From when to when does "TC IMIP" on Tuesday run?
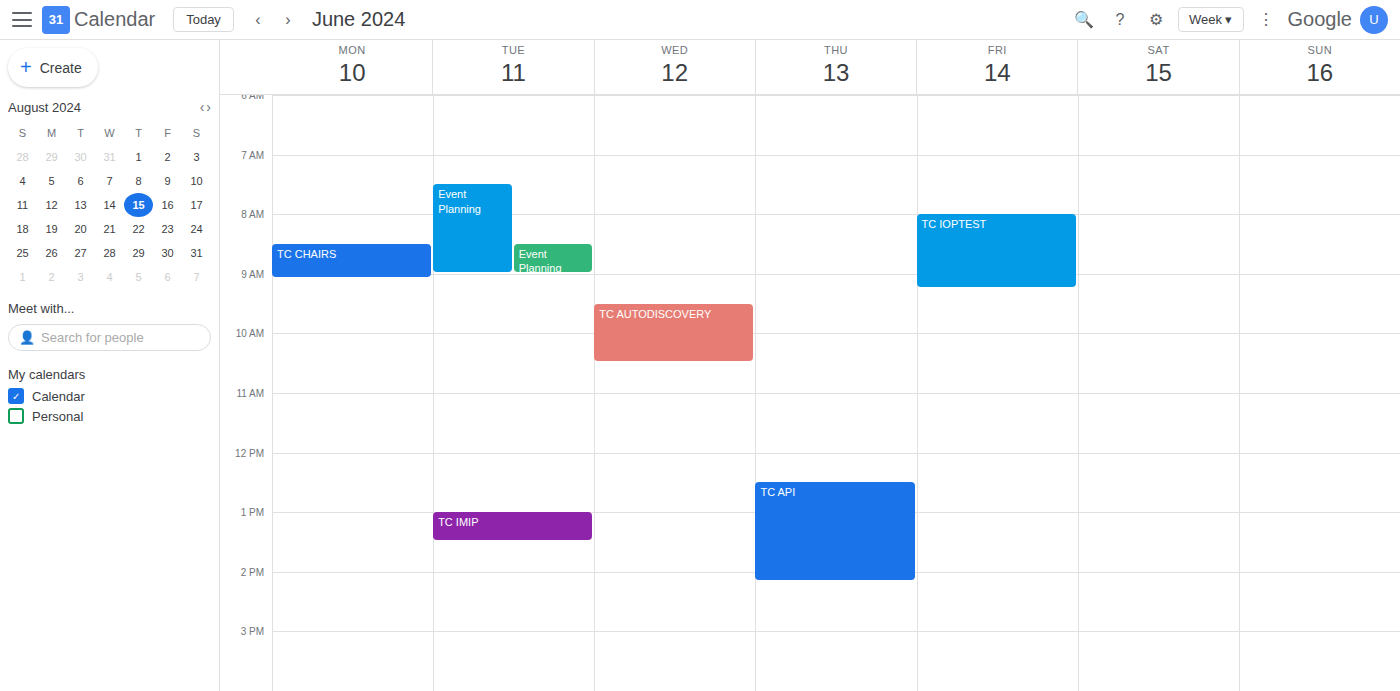
1:00 PM to 1:30 PM